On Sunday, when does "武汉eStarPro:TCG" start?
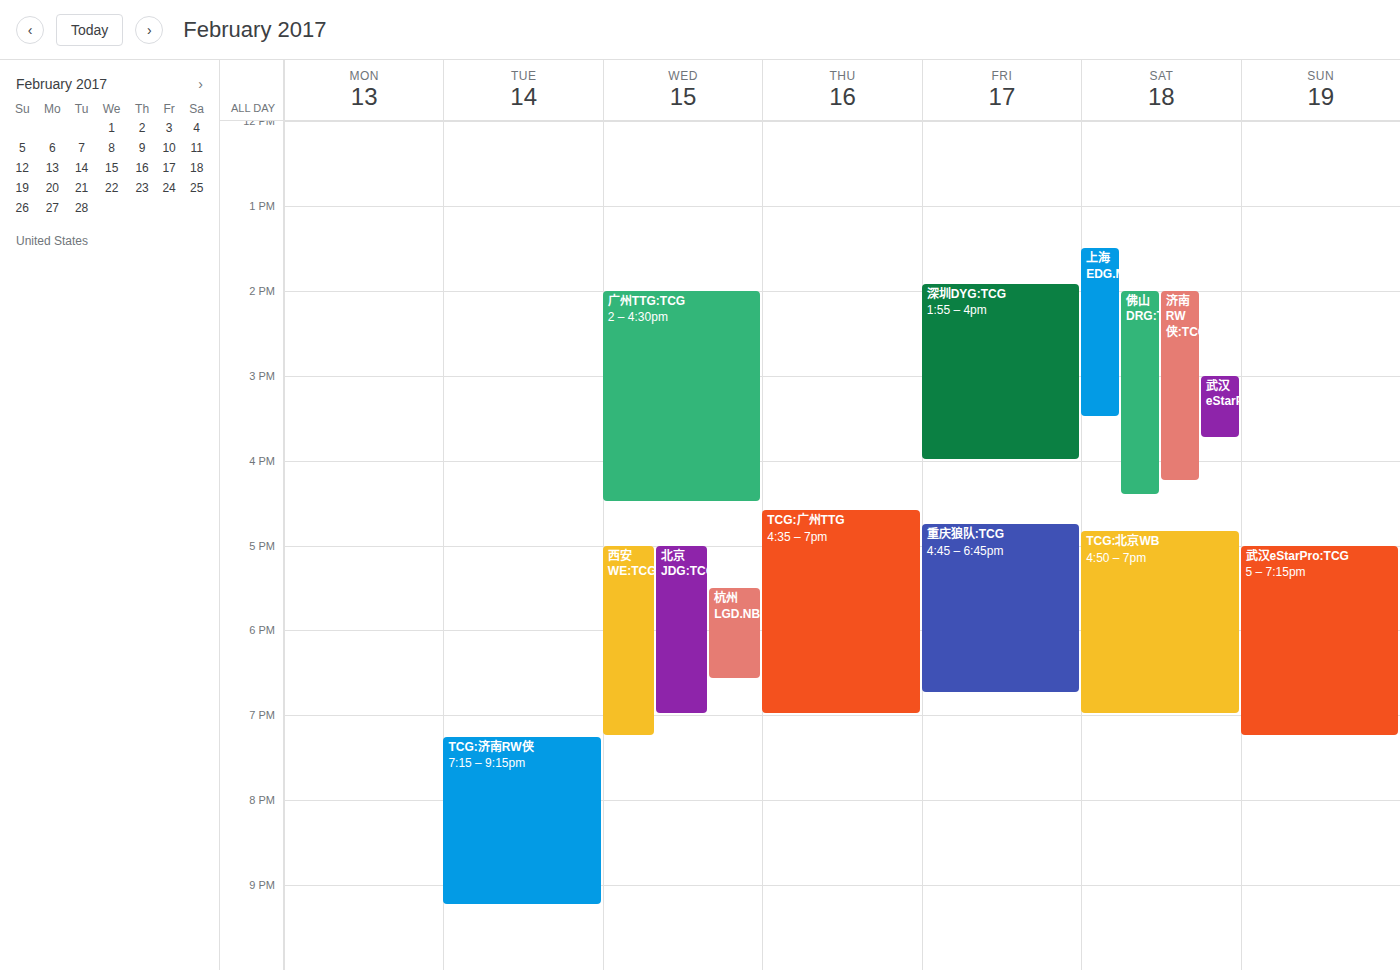
5:00 PM